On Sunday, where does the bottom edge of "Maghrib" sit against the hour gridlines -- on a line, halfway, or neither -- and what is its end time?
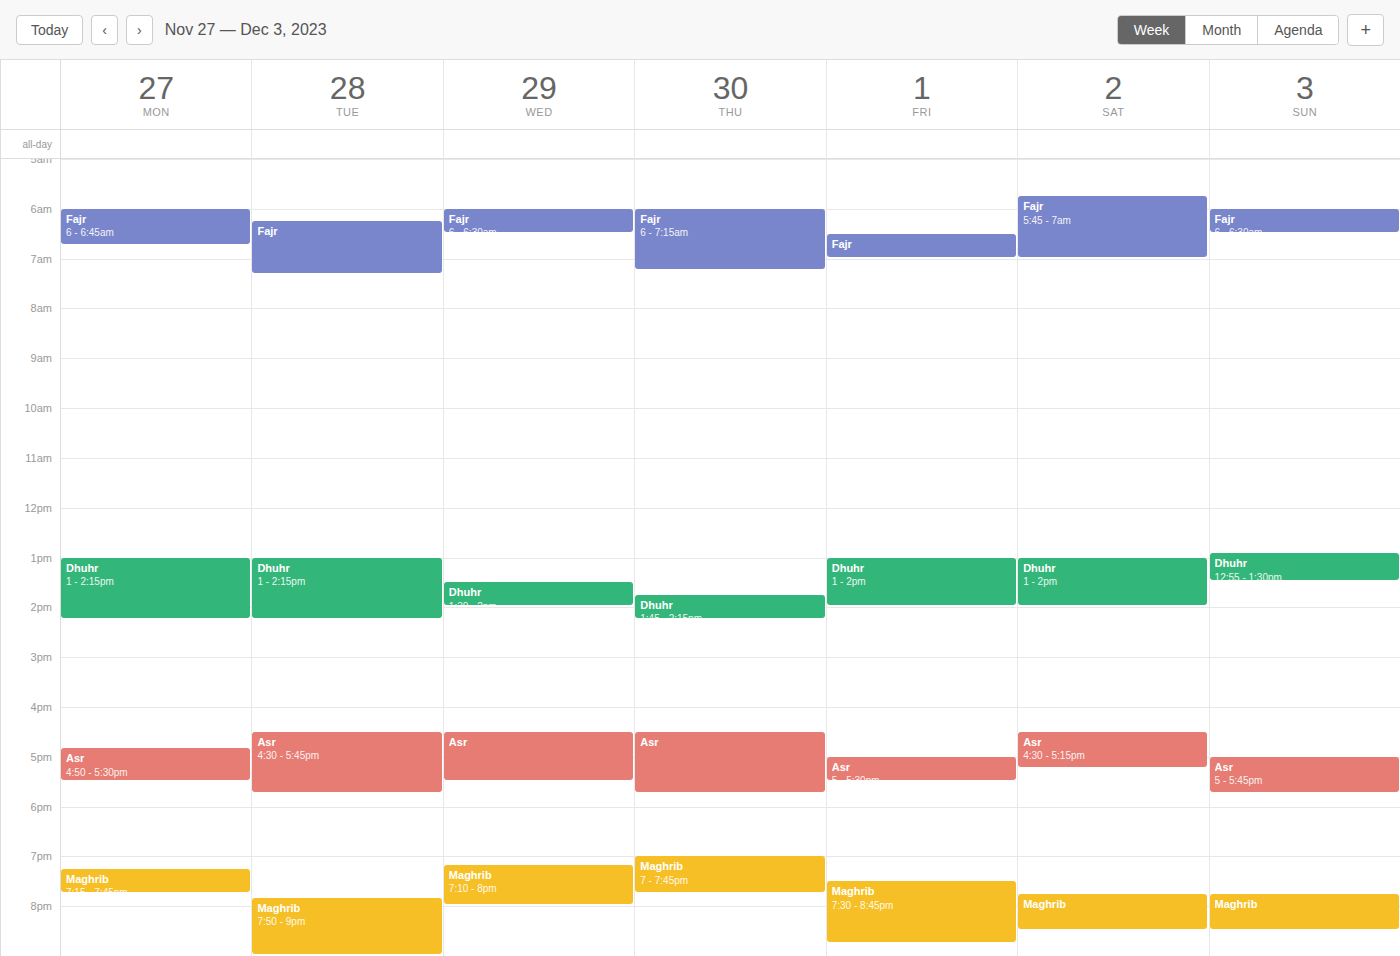
8:30 PM -- halfway between the 8 PM and 9 PM lines.